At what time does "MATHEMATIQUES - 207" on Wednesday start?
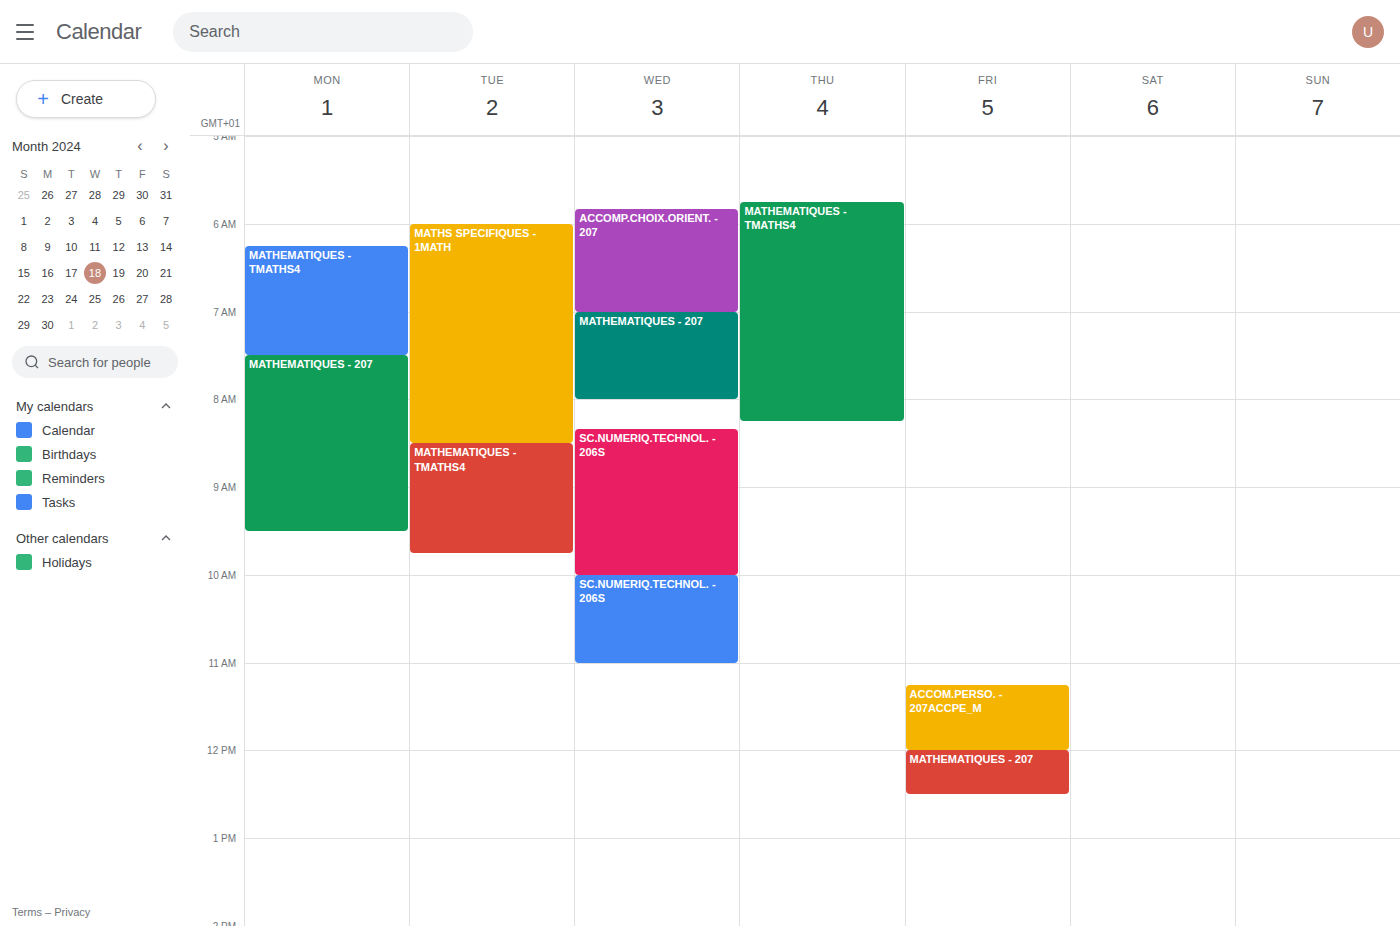
7:00 AM